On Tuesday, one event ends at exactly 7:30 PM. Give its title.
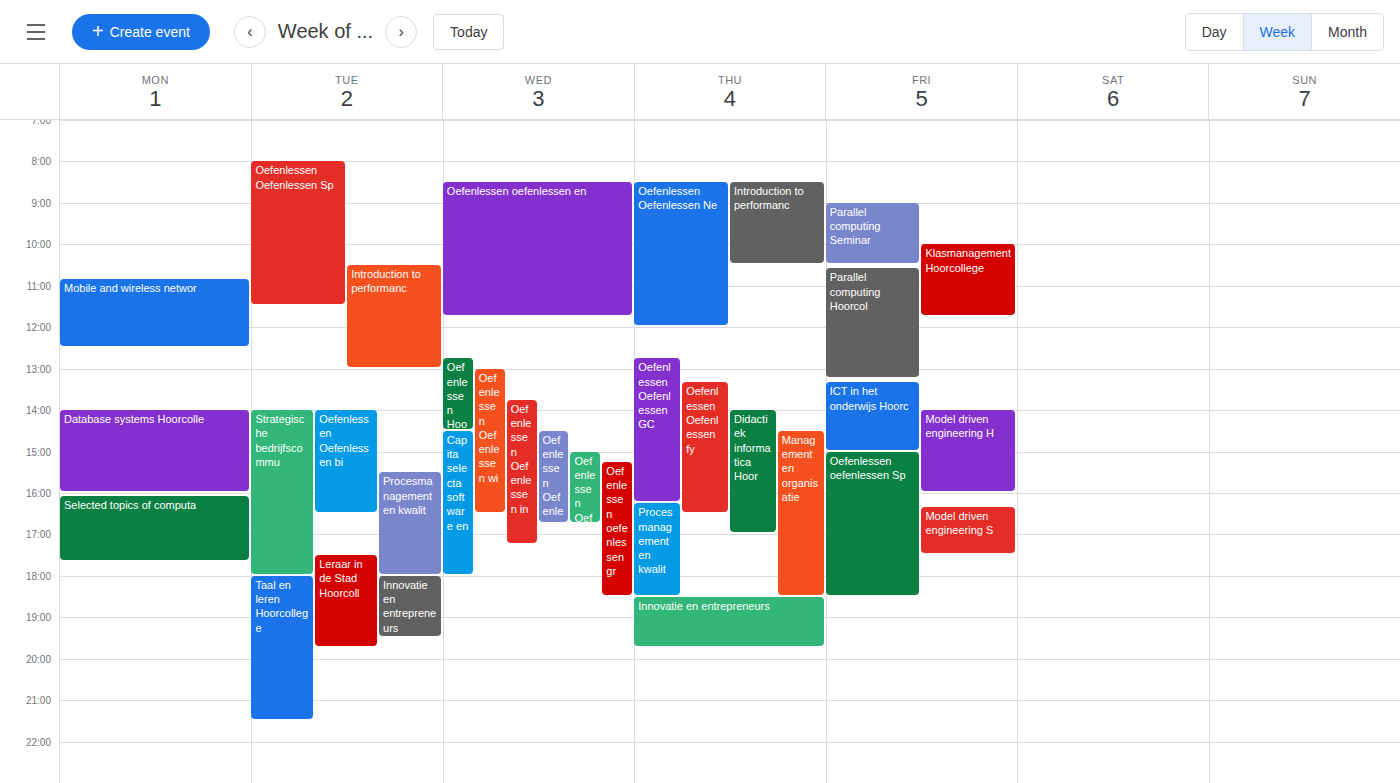
"Innovatie en entrepreneurs"